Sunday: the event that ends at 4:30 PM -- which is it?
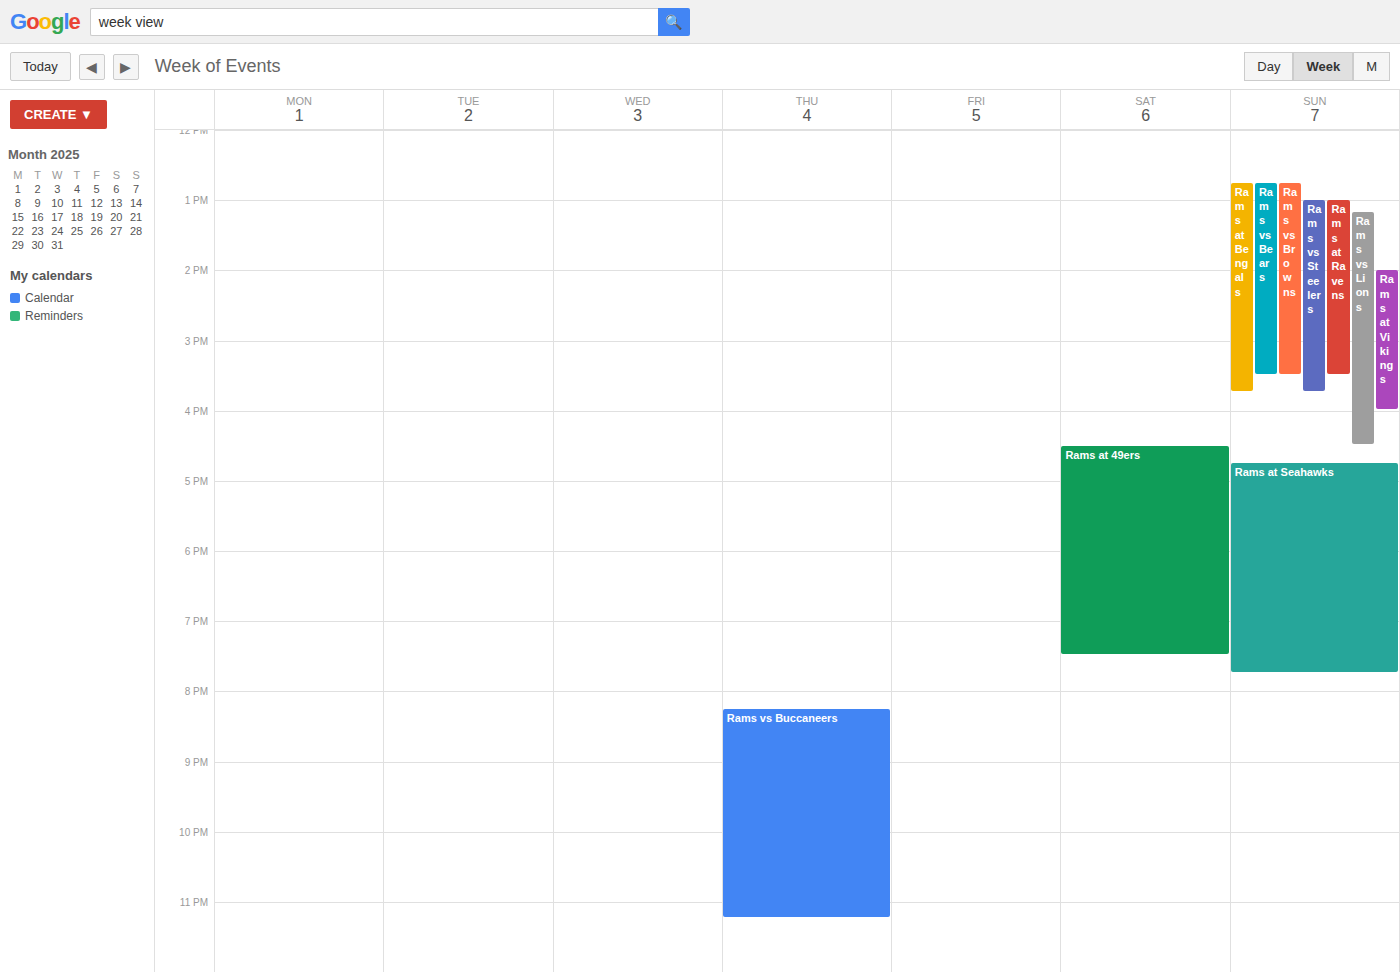
"Rams vs Lions"